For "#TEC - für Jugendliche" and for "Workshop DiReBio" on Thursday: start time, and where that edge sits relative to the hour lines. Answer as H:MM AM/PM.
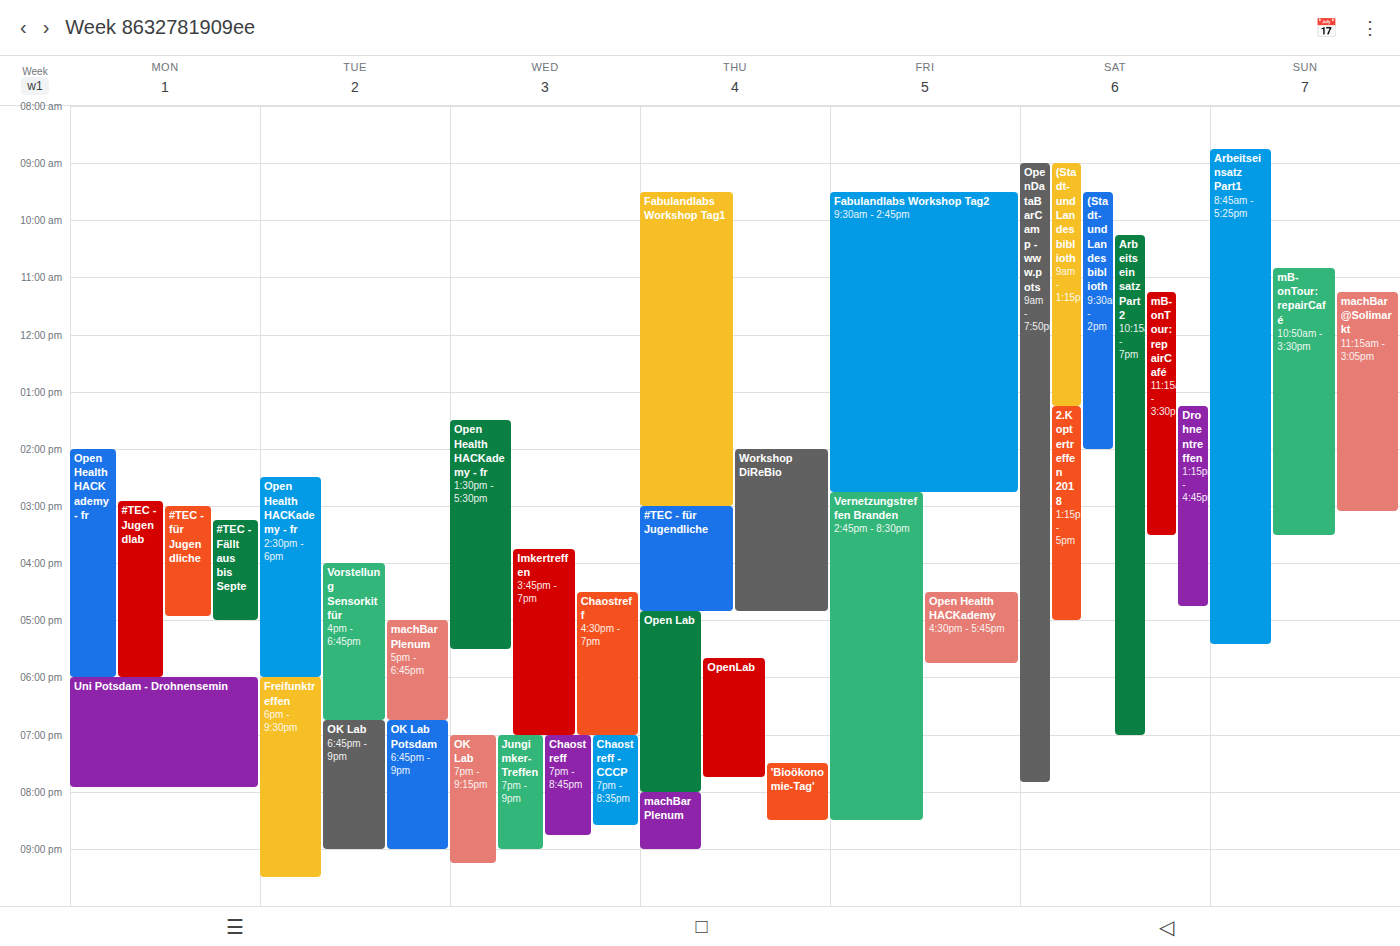
"#TEC - für Jugendliche": 3:00 PM, exactly on the 3 PM line. "Workshop DiReBio": 2:00 PM, exactly on the 2 PM line.